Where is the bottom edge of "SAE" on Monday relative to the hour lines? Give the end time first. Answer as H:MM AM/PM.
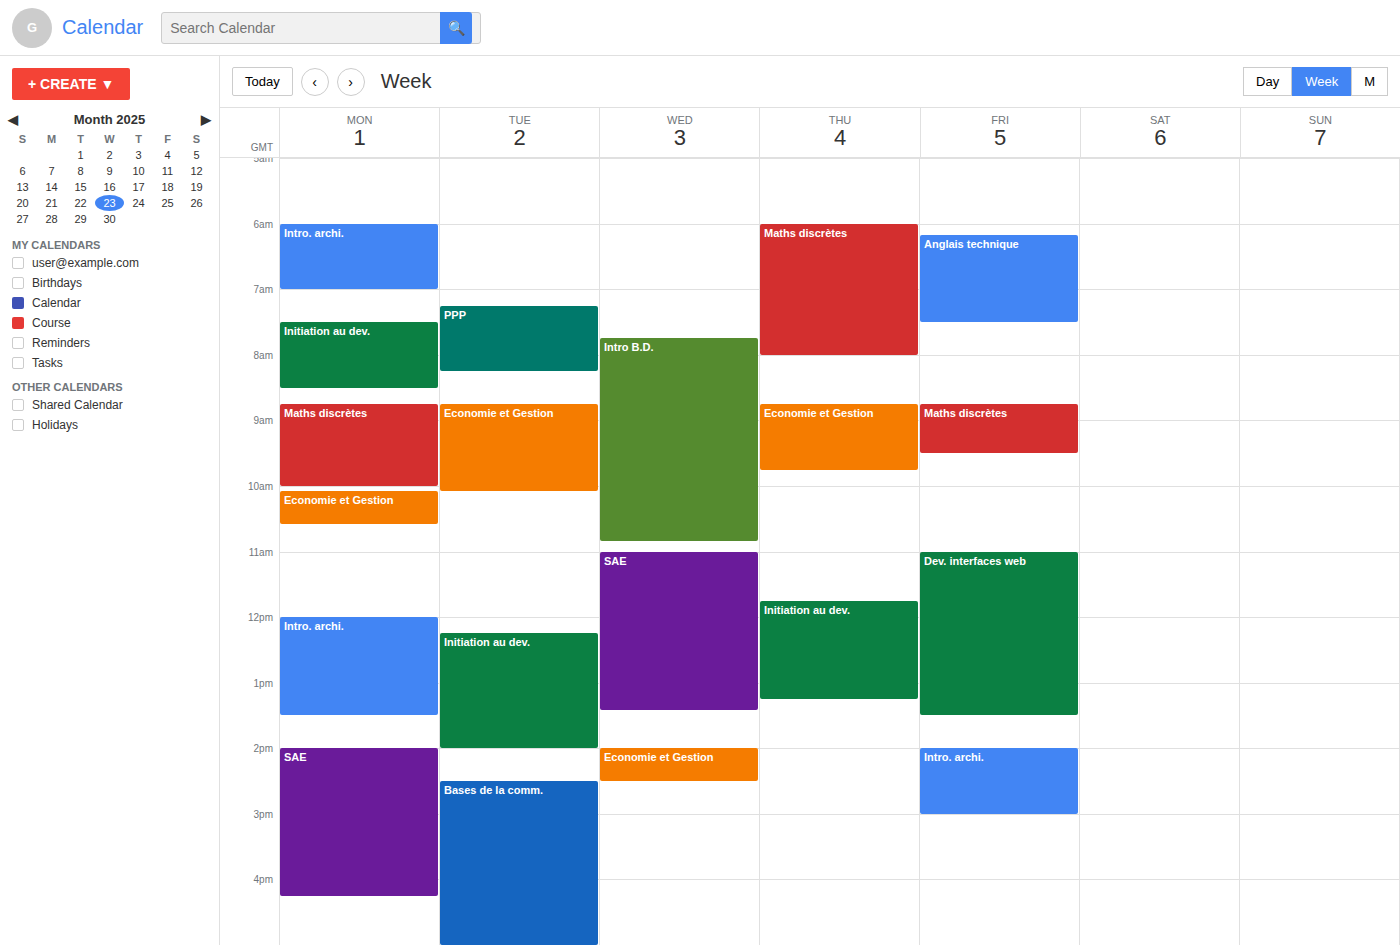
4:15 PM -- neither: a quarter of the way from the 4 PM line to the 5 PM line.